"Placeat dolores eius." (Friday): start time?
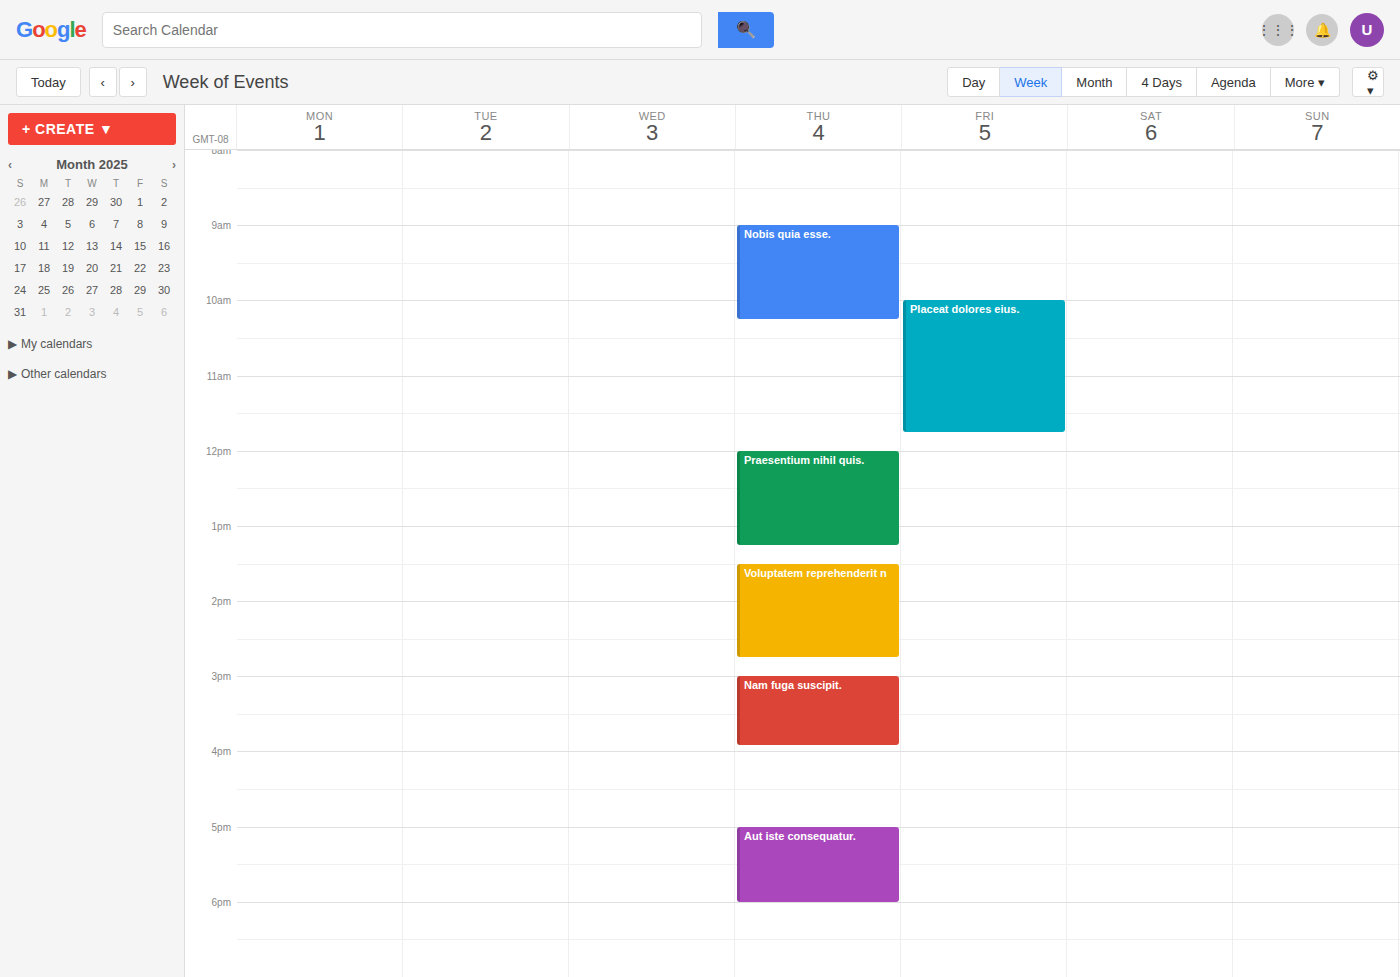
10:00 AM